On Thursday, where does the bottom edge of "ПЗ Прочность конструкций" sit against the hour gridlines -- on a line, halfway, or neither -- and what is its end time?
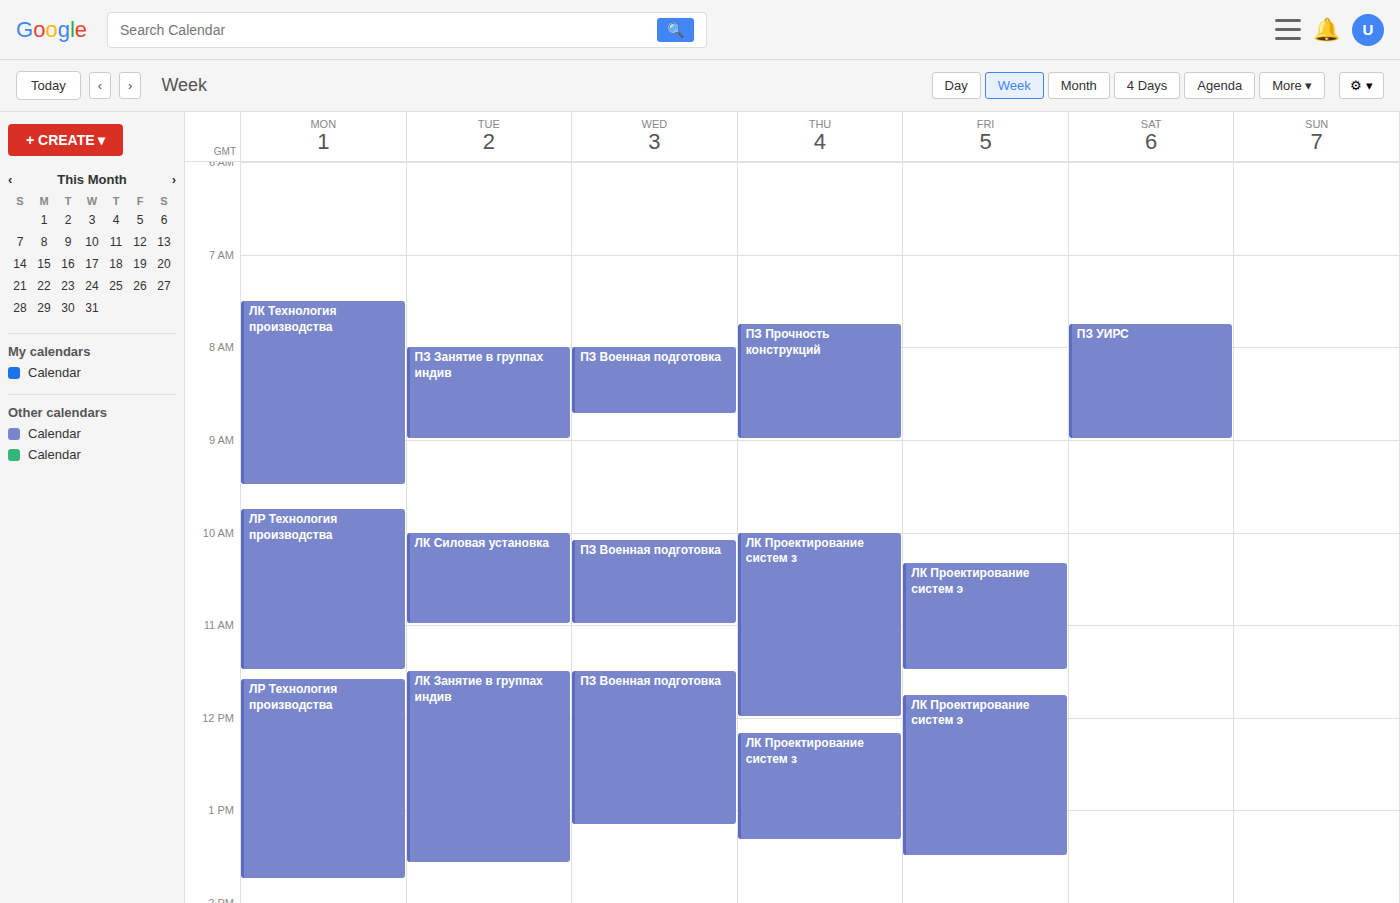
9:00 AM -- exactly on the 9 AM line.